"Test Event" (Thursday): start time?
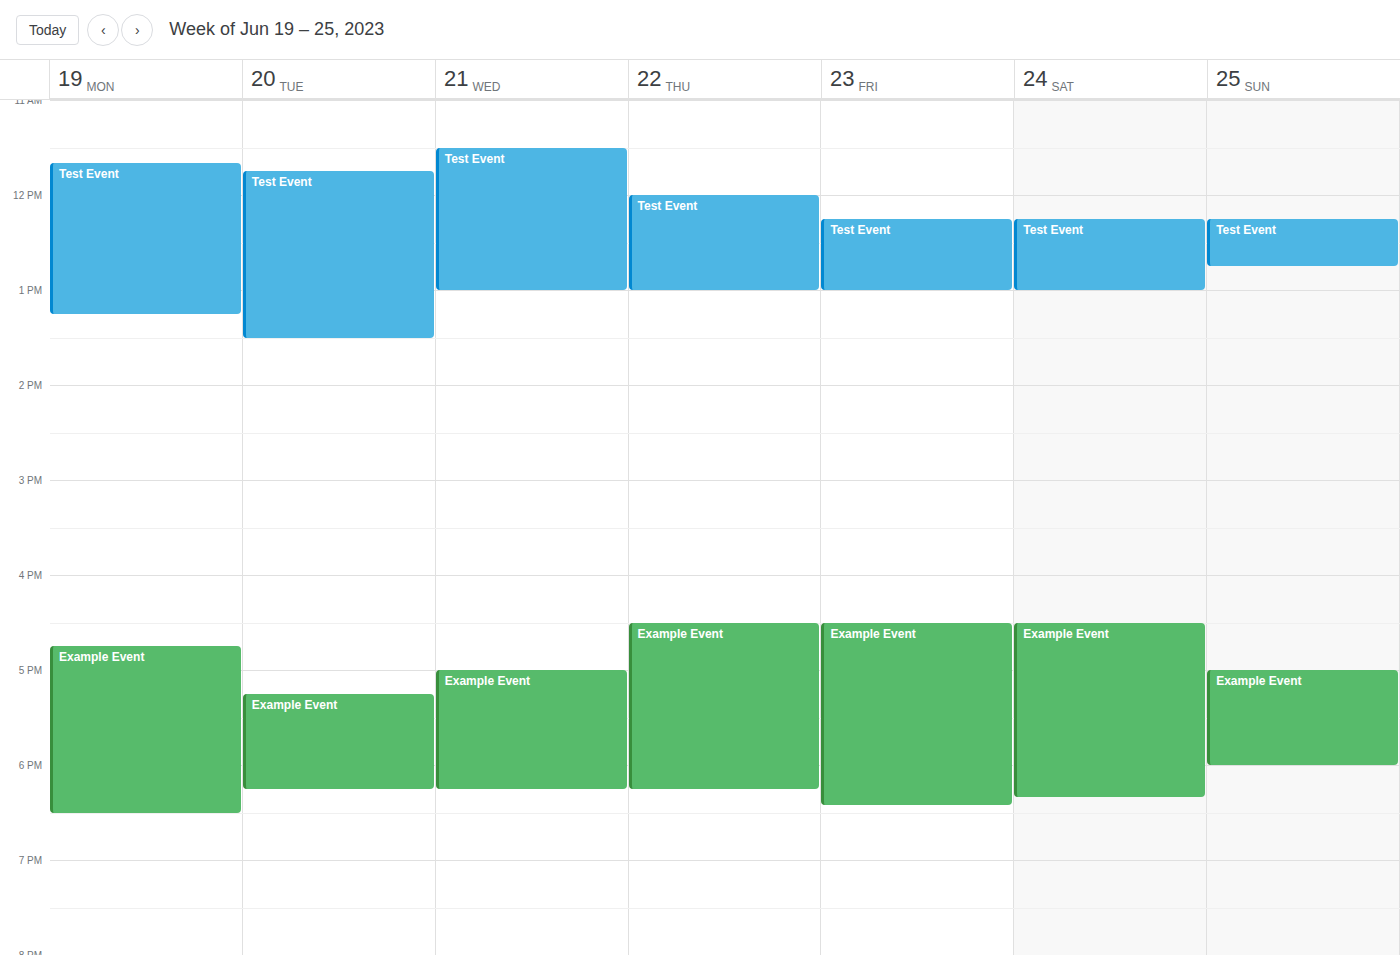
12:00